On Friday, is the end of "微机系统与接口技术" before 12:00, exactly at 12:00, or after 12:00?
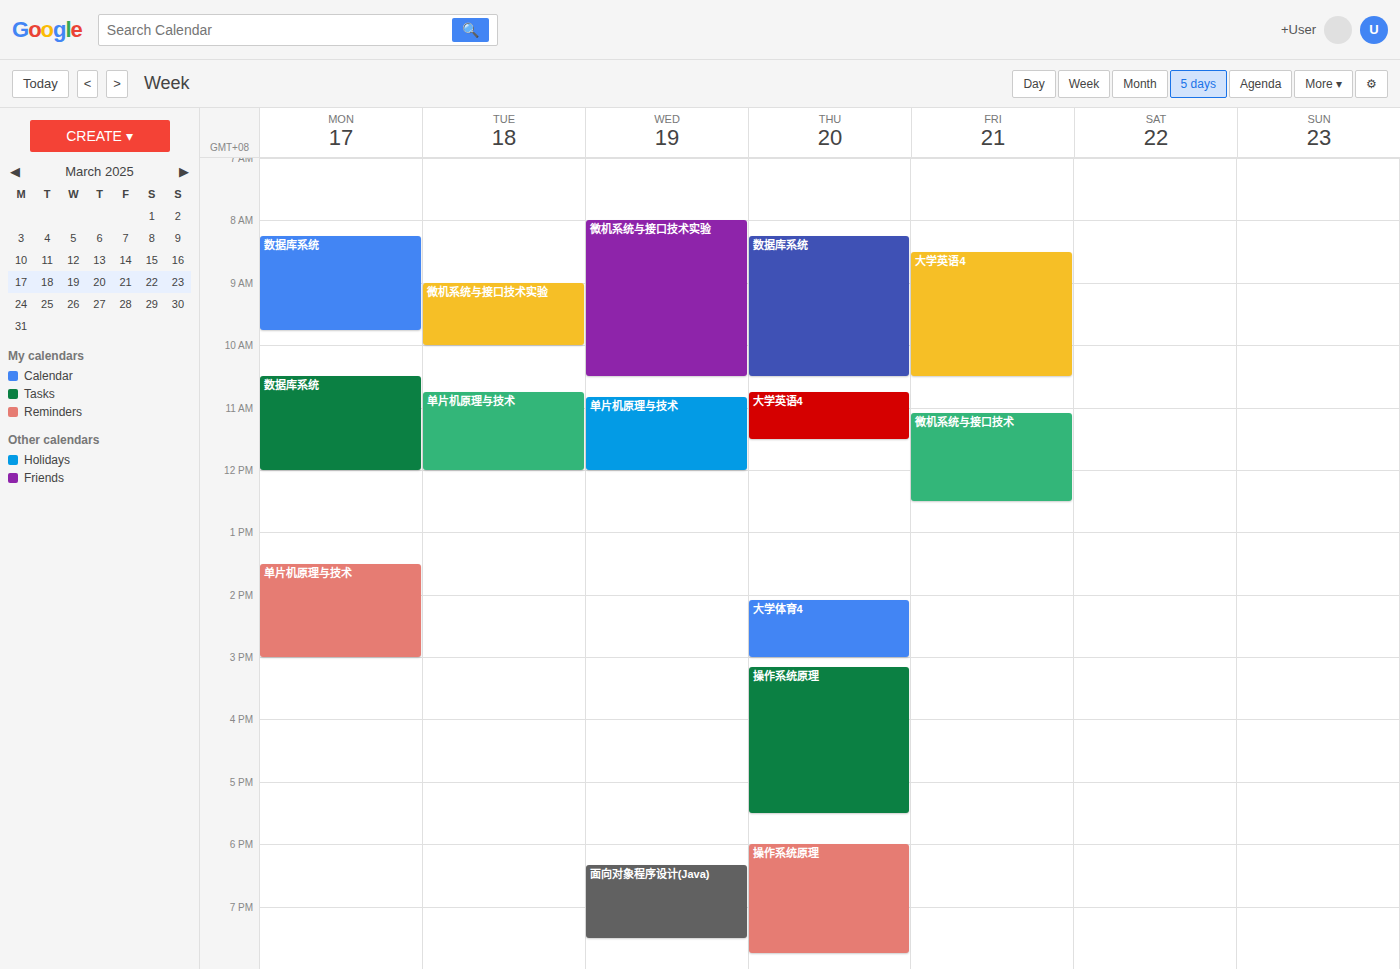
12:30 -- after 12:00, 30 minutes below the 12:00 line.